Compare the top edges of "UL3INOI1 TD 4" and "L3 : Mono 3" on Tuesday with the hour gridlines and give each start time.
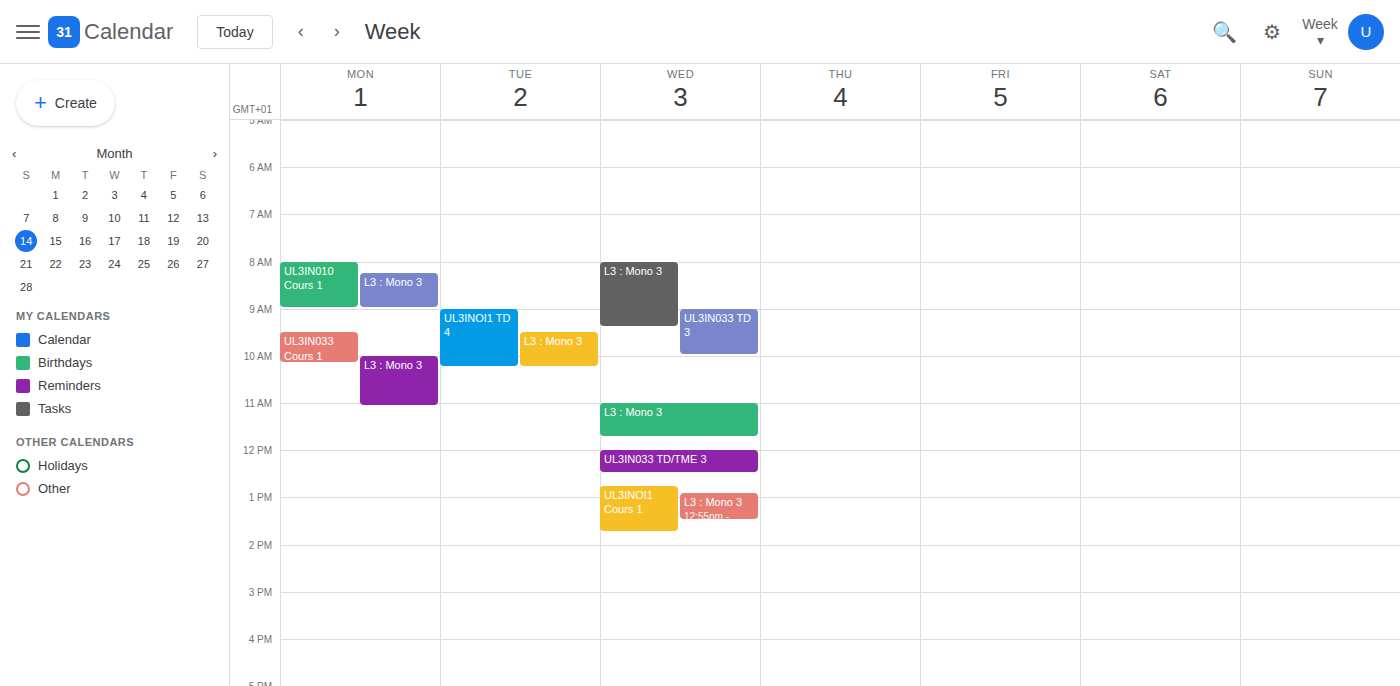
"UL3INOI1 TD 4": 9:00 AM, exactly on the 9 AM line. "L3 : Mono 3": 9:30 AM, halfway between the 9 AM and 10 AM lines.